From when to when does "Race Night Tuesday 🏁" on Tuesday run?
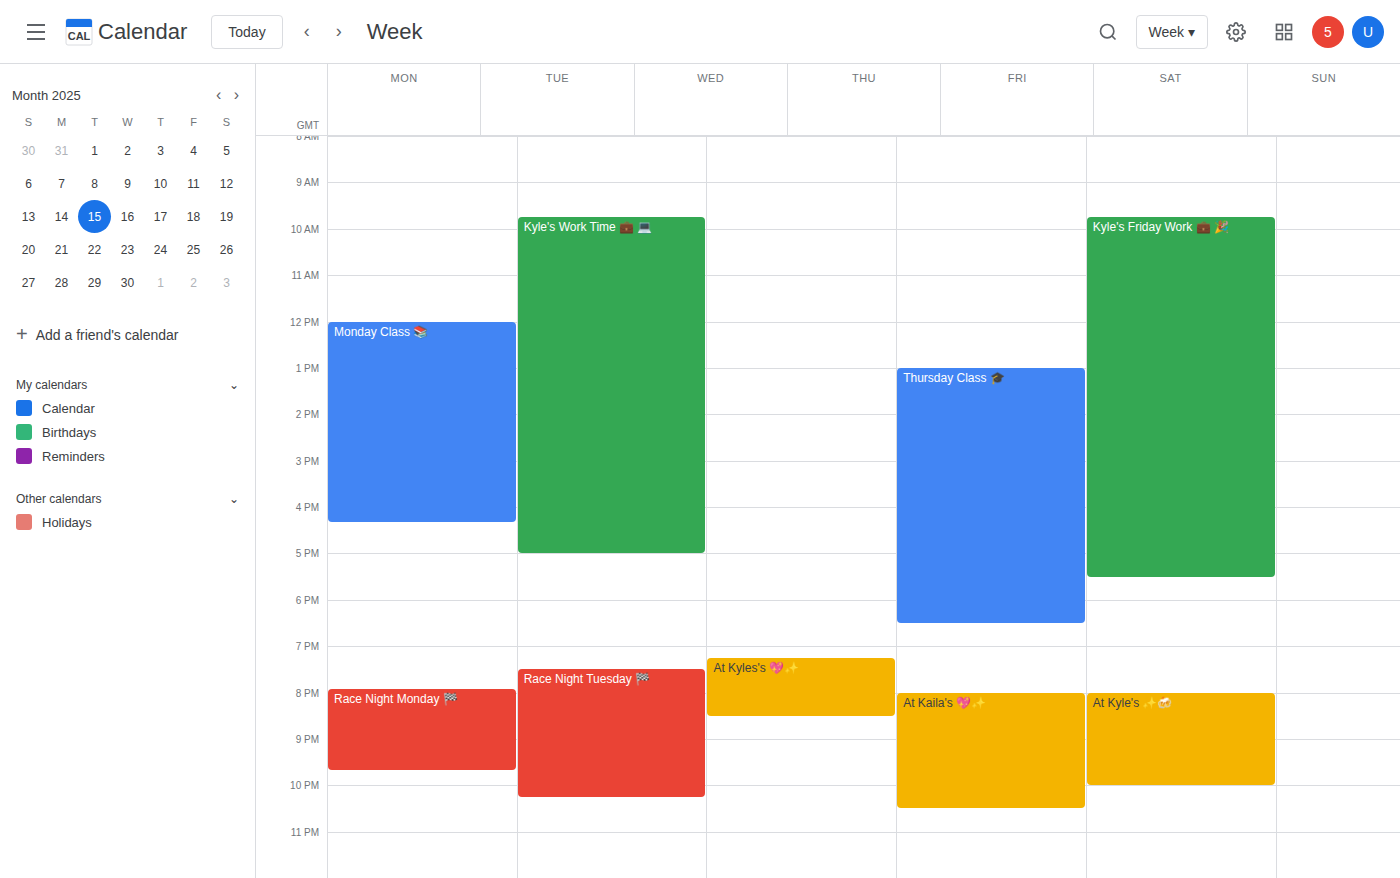
7:30 PM to 10:15 PM